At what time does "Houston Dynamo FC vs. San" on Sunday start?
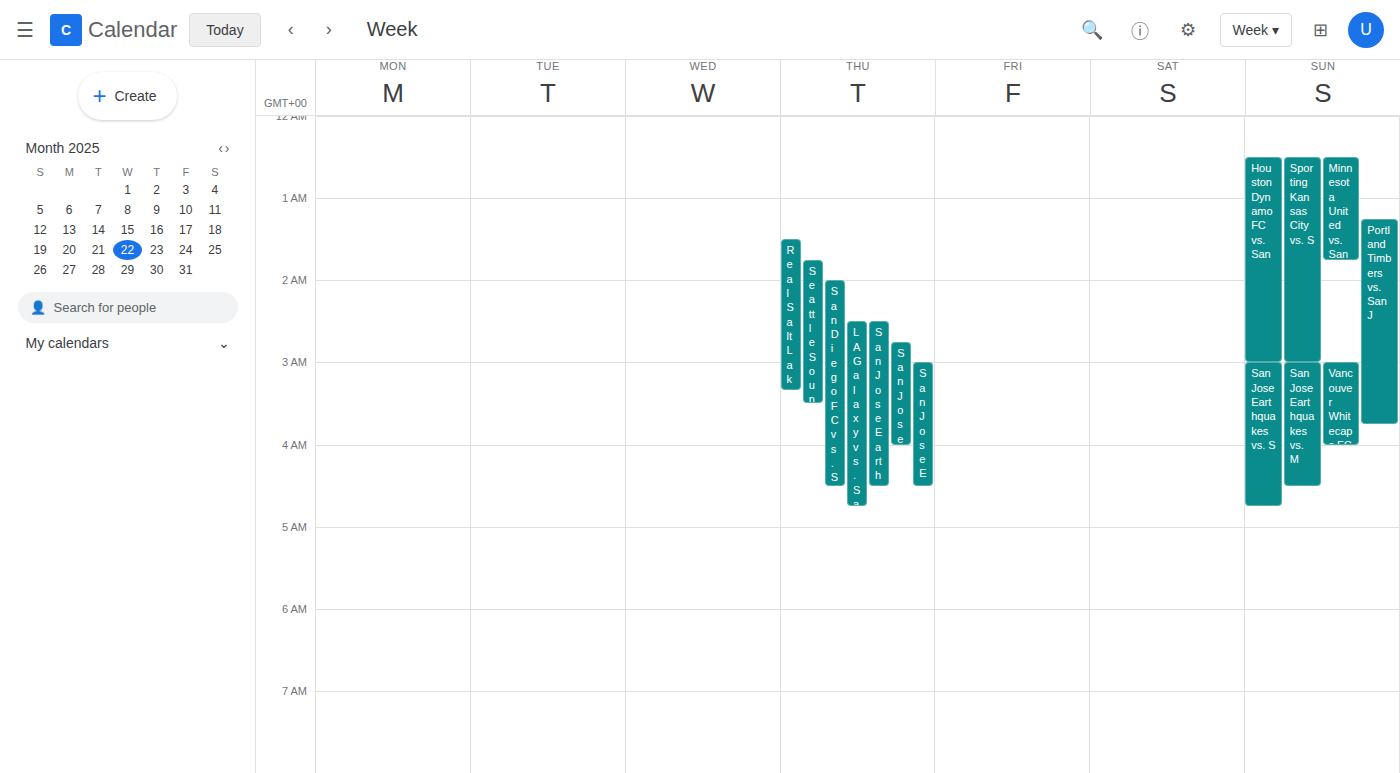
12:30 AM